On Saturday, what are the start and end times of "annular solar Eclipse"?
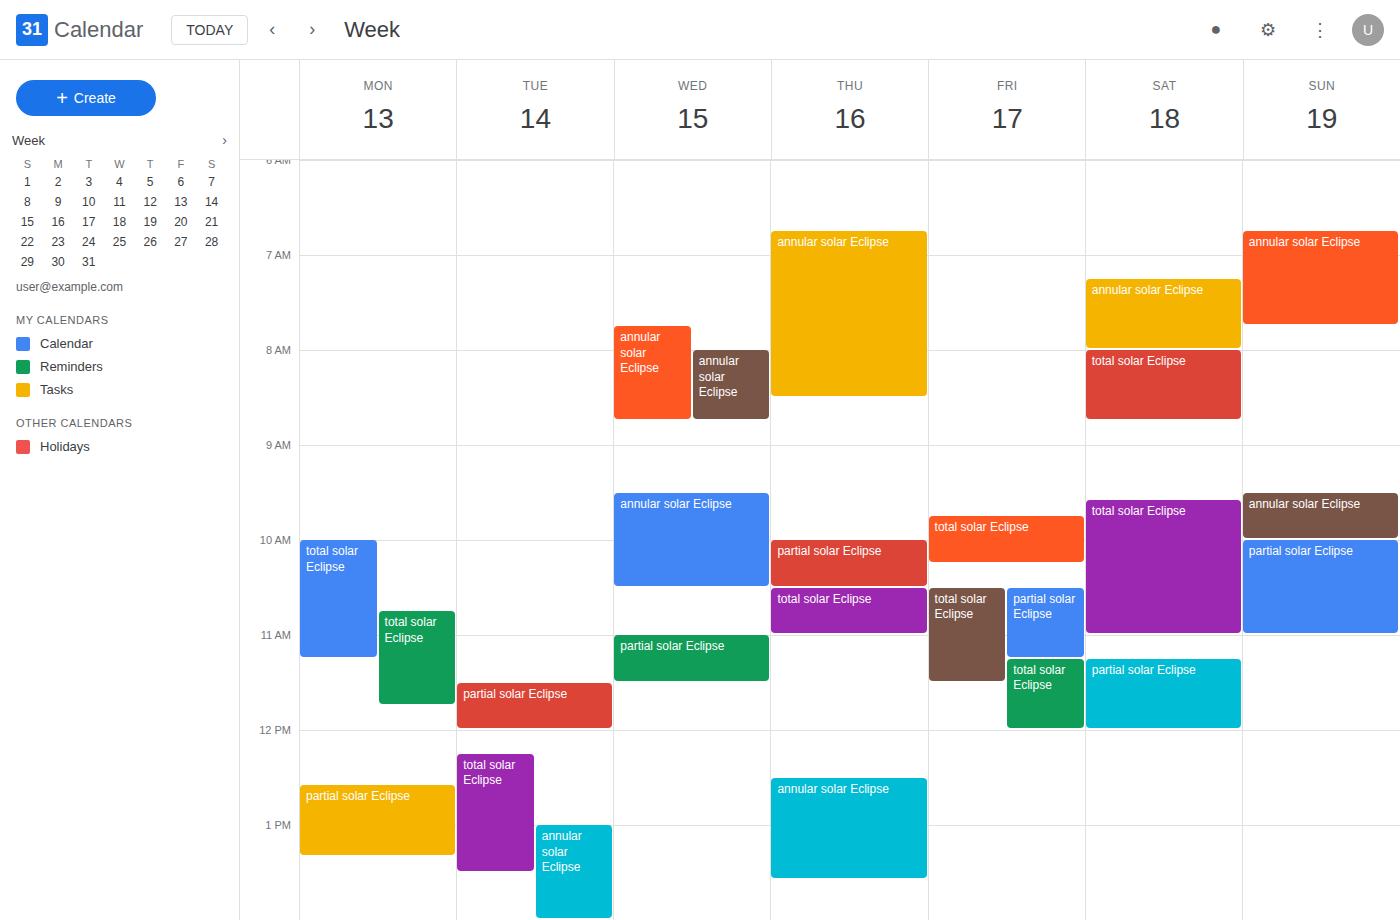
7:15 AM to 8:00 AM